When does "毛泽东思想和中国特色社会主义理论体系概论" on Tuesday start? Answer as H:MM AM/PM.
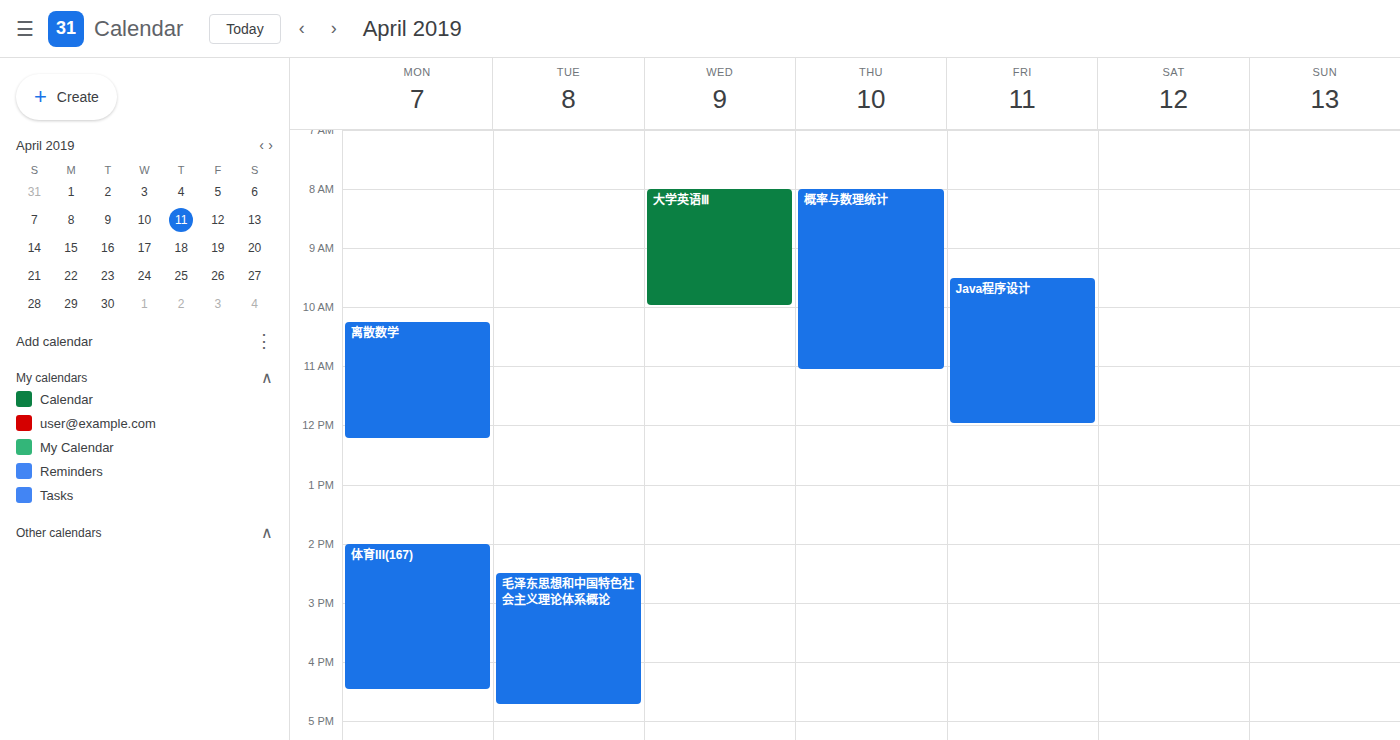
2:30 PM